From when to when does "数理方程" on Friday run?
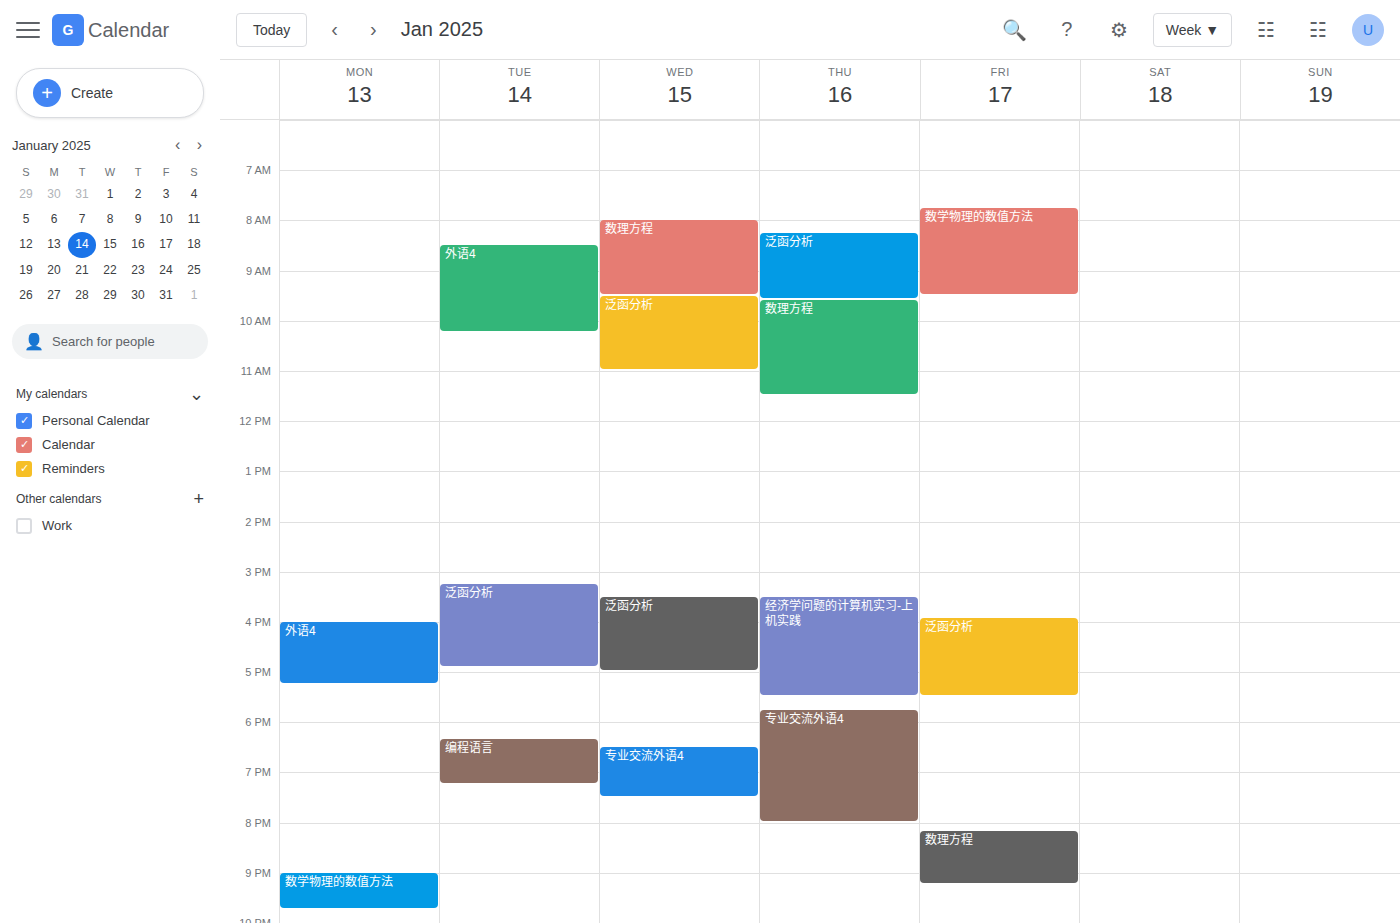
8:10 PM to 9:15 PM